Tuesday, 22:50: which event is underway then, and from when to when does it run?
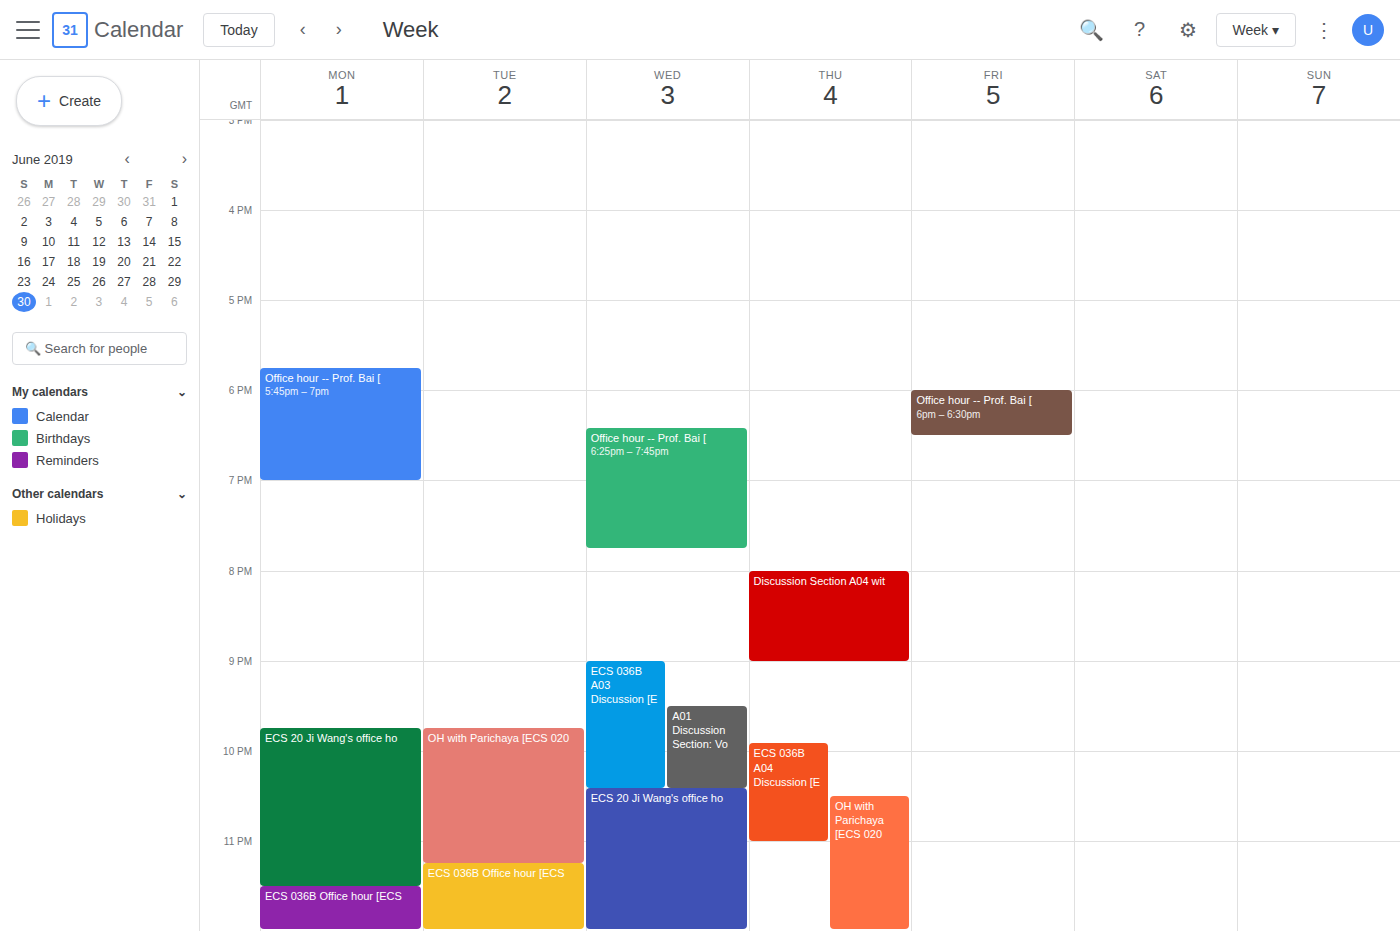
"OH with Parichaya [ECS 020", 21:45 to 23:15